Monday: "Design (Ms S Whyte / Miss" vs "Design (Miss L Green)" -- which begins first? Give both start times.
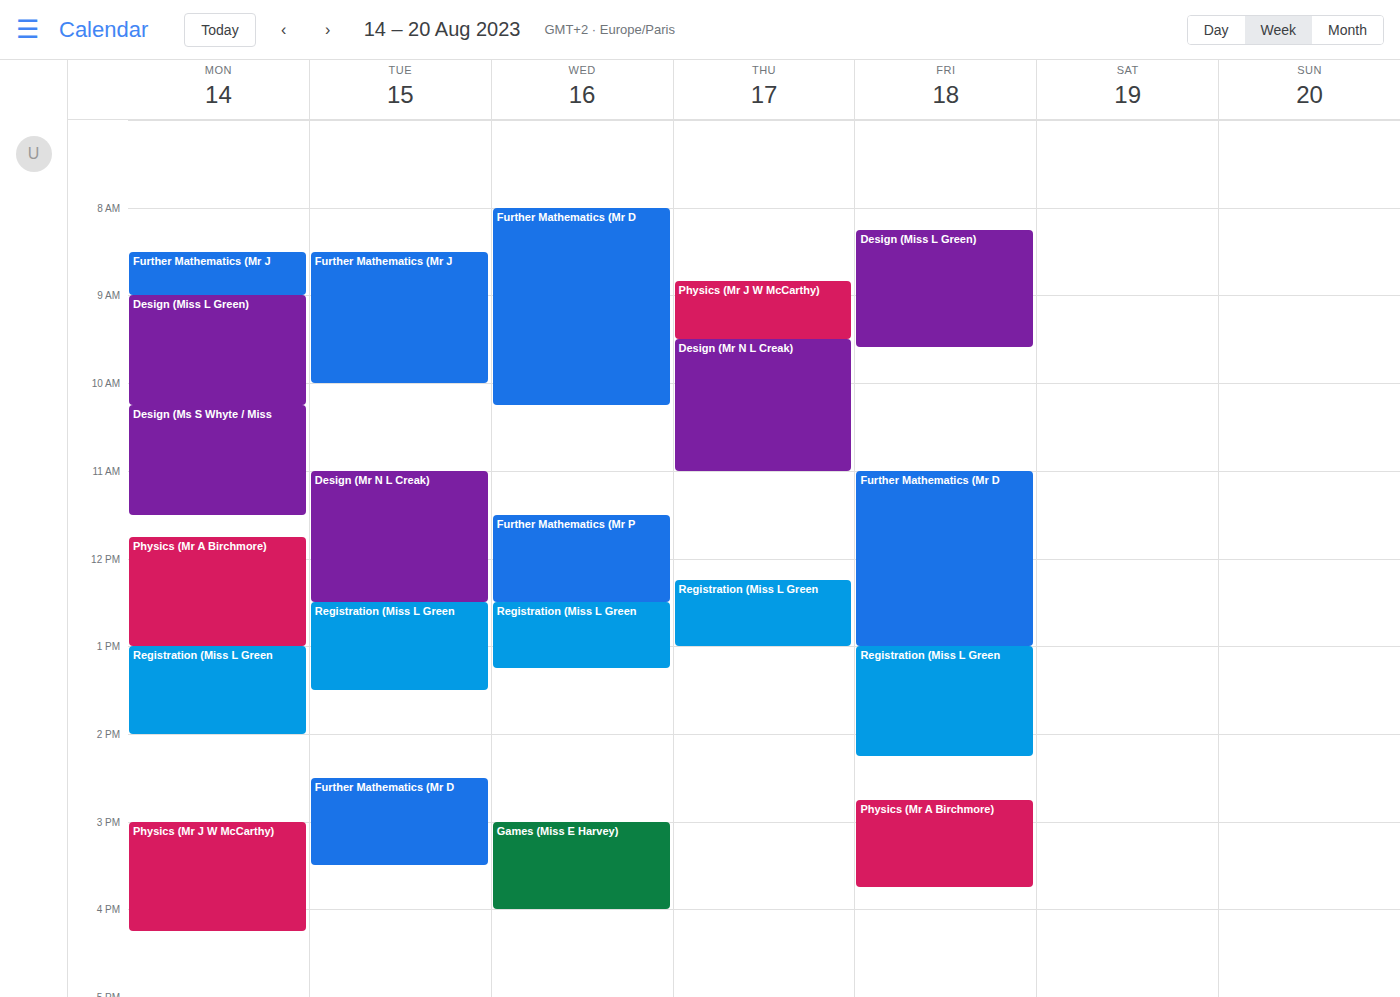
"Design (Miss L Green)" 9:00 AM; "Design (Ms S Whyte / Miss" 10:15 AM.